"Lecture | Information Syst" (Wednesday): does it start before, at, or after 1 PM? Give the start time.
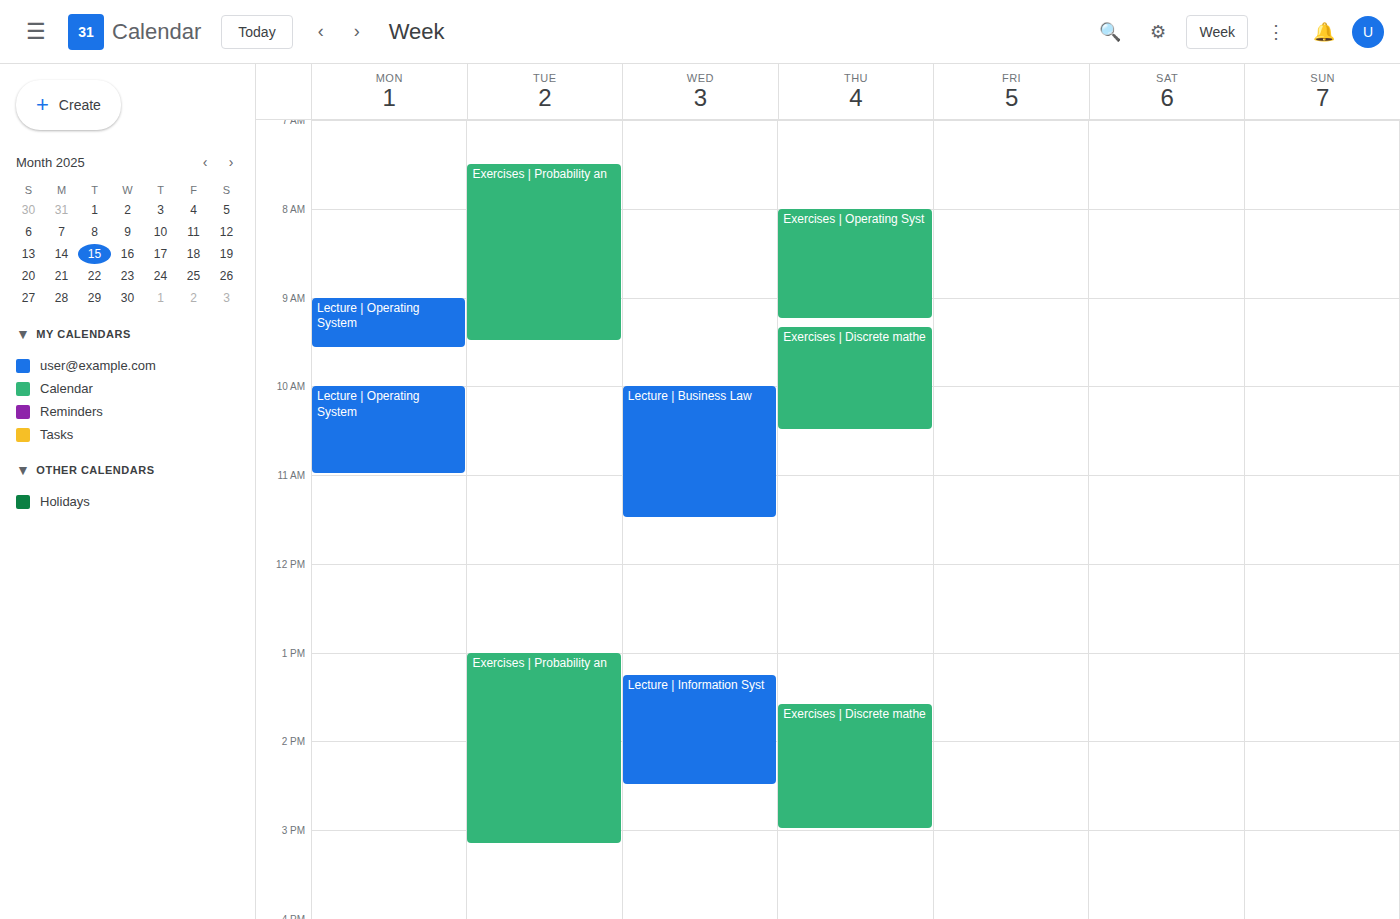
1:15 PM -- after 1 PM, 15 minutes below the 1 PM line.